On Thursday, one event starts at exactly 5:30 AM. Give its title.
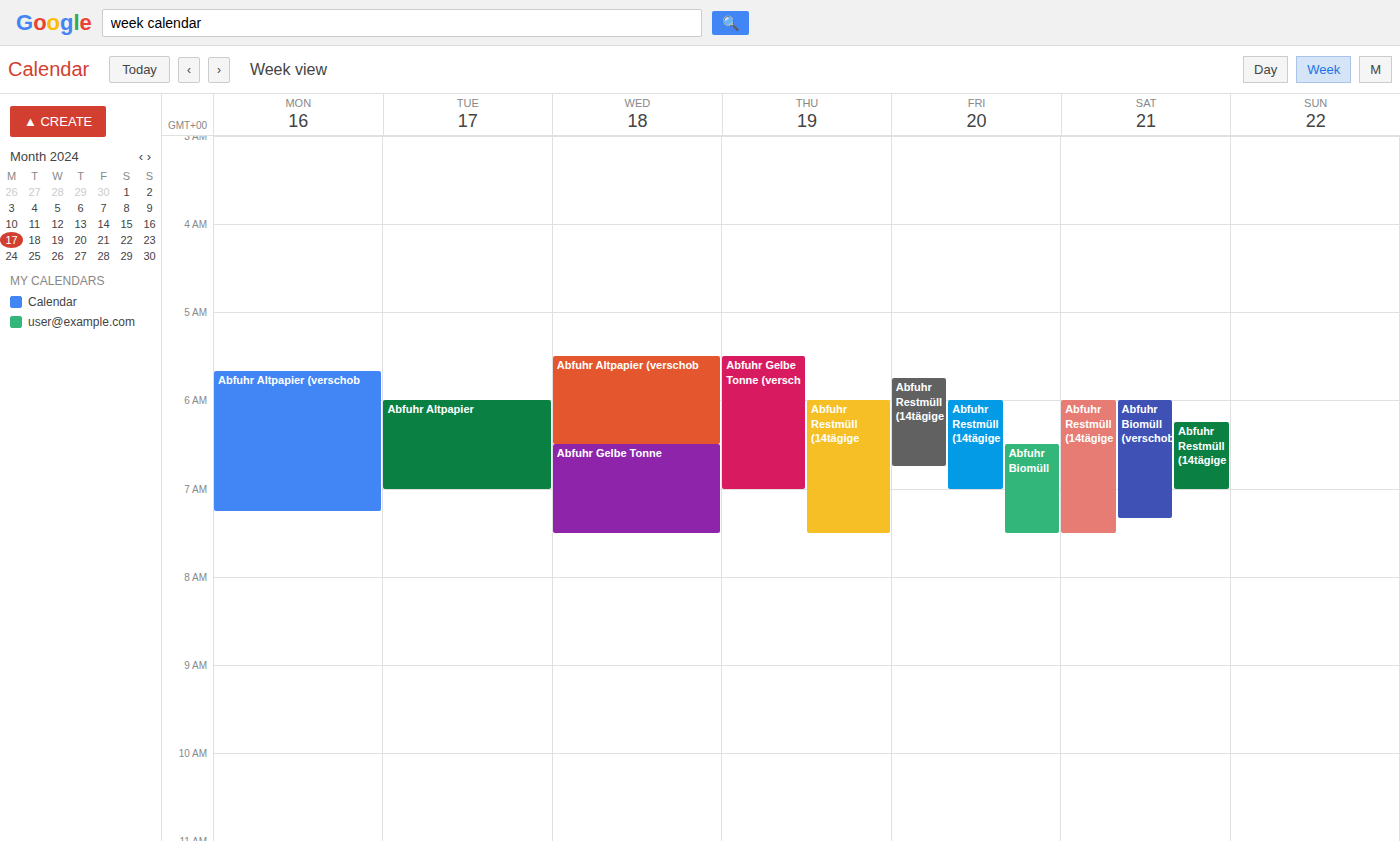
"Abfuhr Gelbe Tonne (versch"